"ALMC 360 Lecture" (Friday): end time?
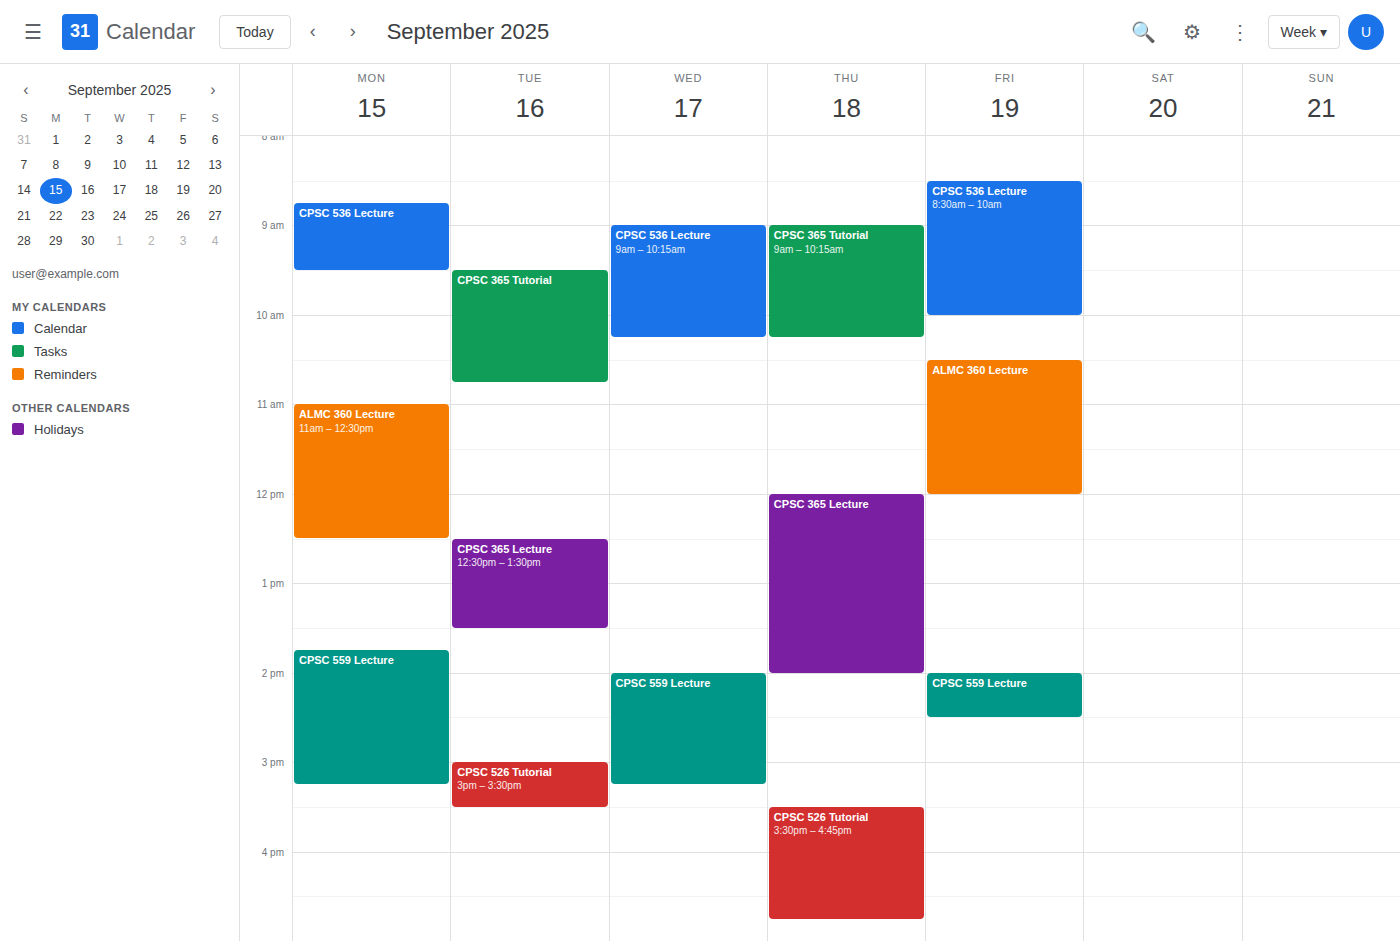
12:00 PM